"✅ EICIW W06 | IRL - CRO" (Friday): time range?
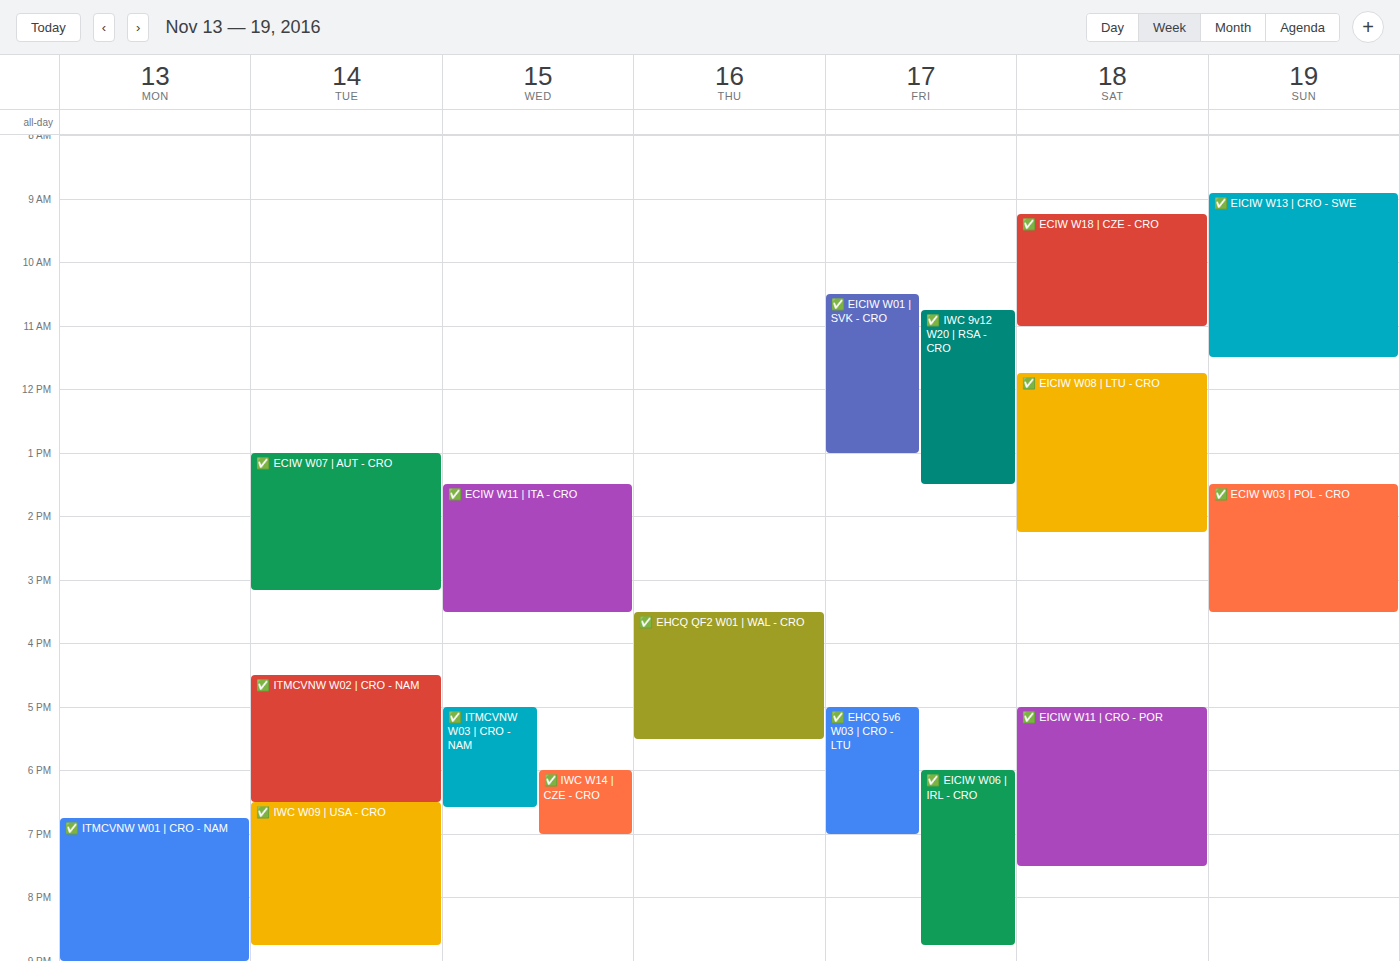
18:00 to 20:45